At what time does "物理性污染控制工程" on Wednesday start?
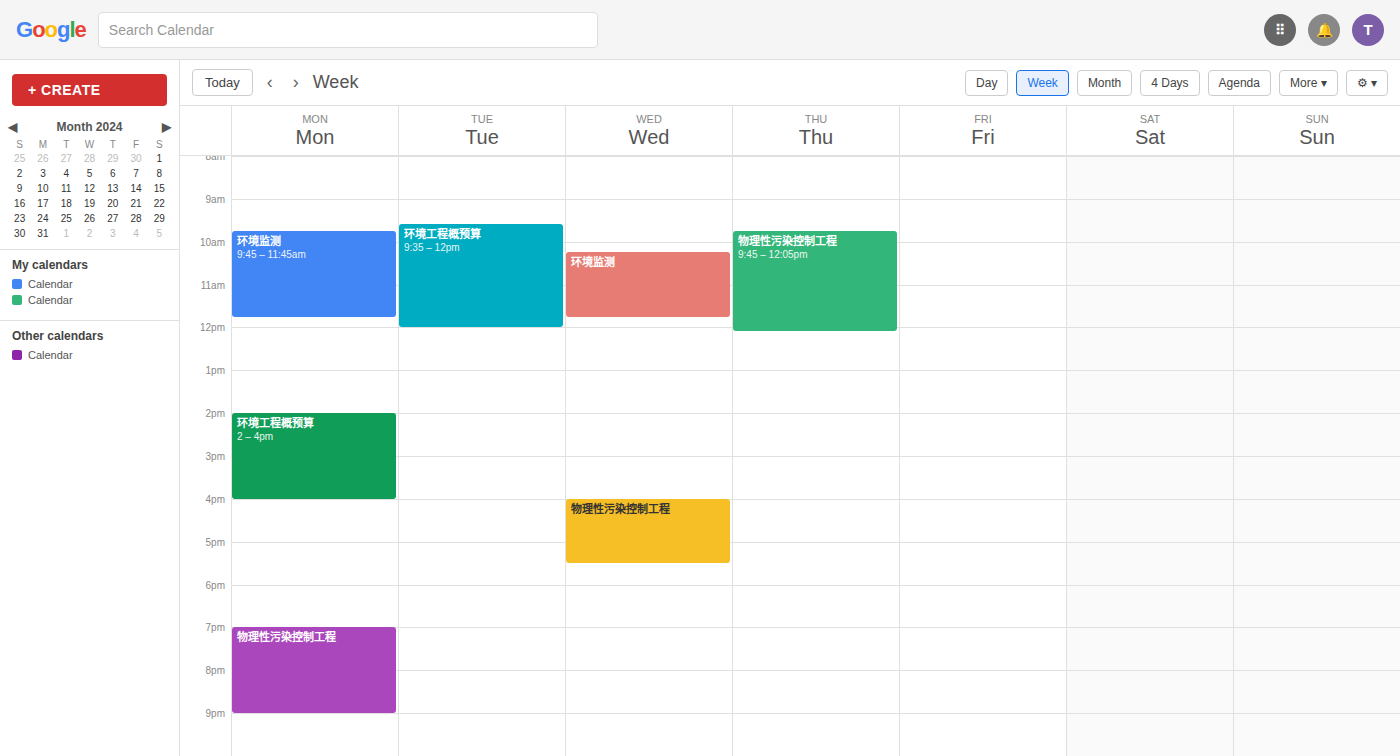
4:00 PM